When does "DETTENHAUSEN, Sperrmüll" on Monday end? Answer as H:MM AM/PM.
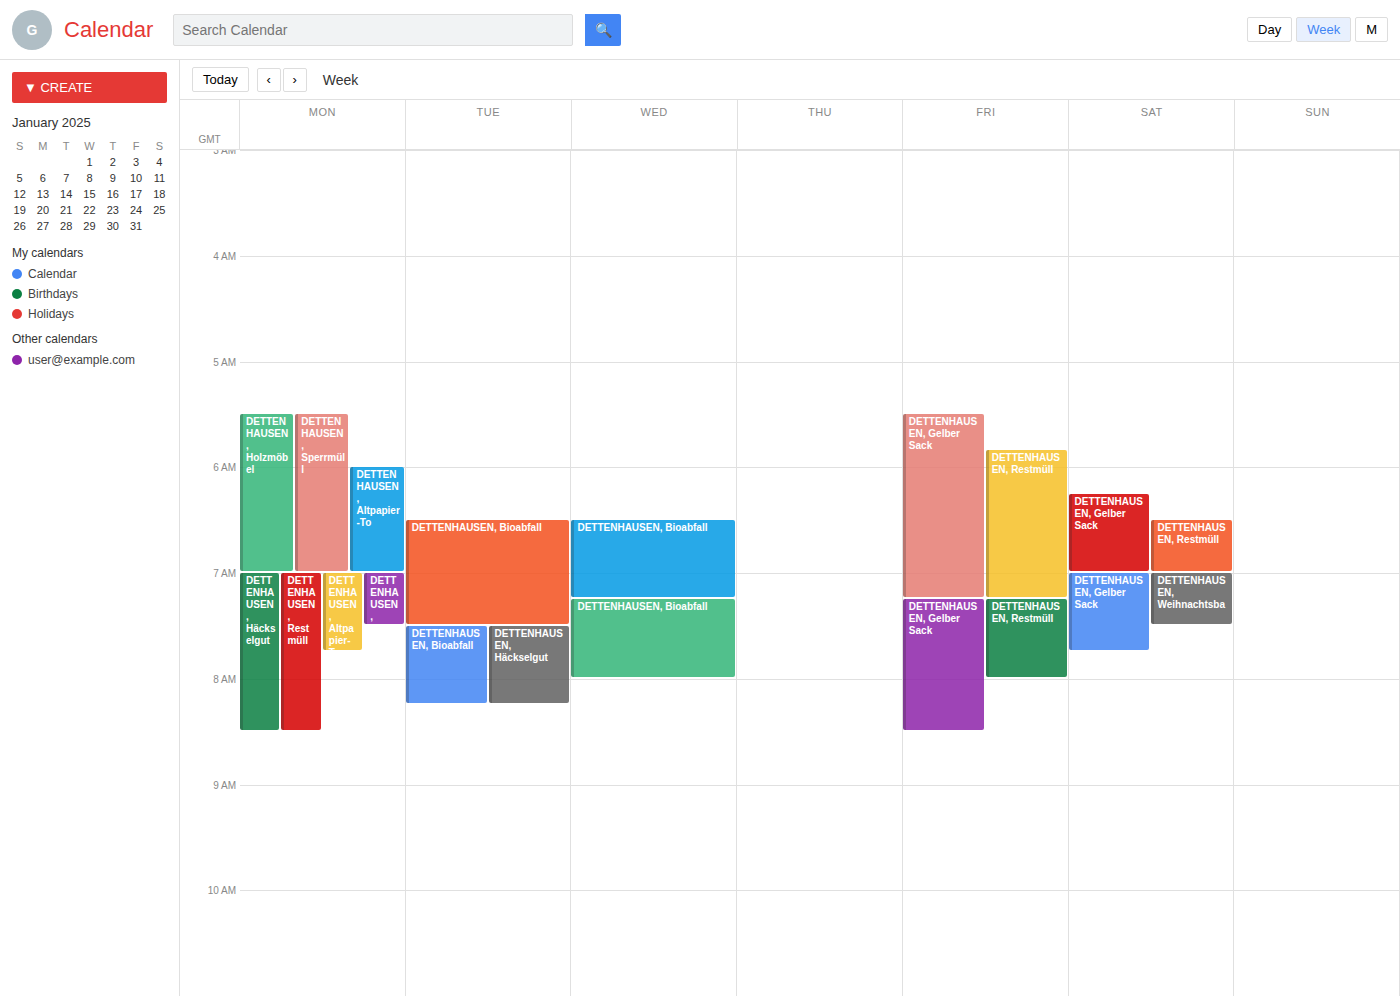
7:00 AM